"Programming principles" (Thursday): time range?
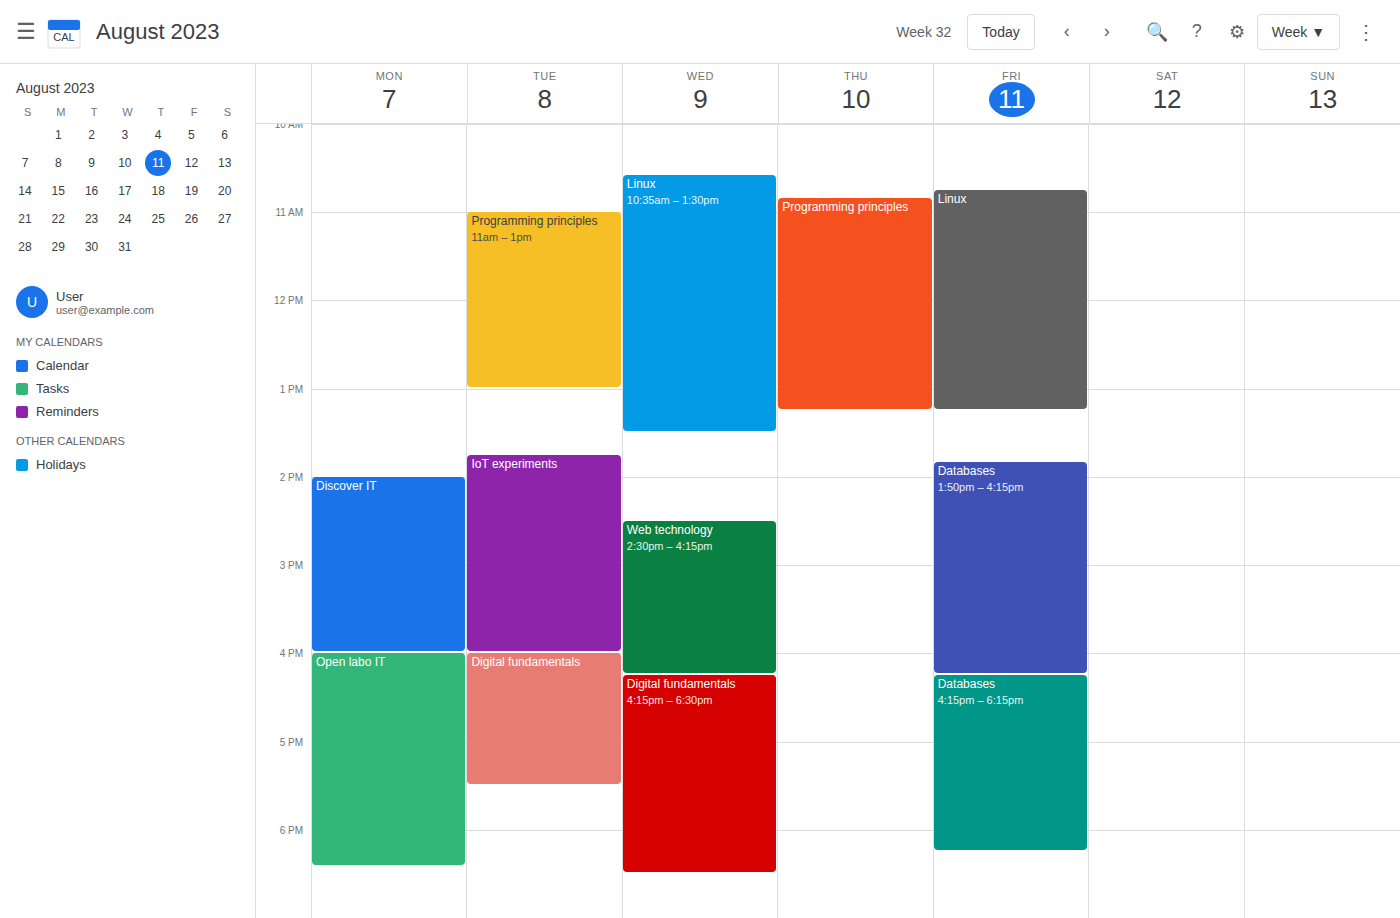
10:50 AM to 1:15 PM